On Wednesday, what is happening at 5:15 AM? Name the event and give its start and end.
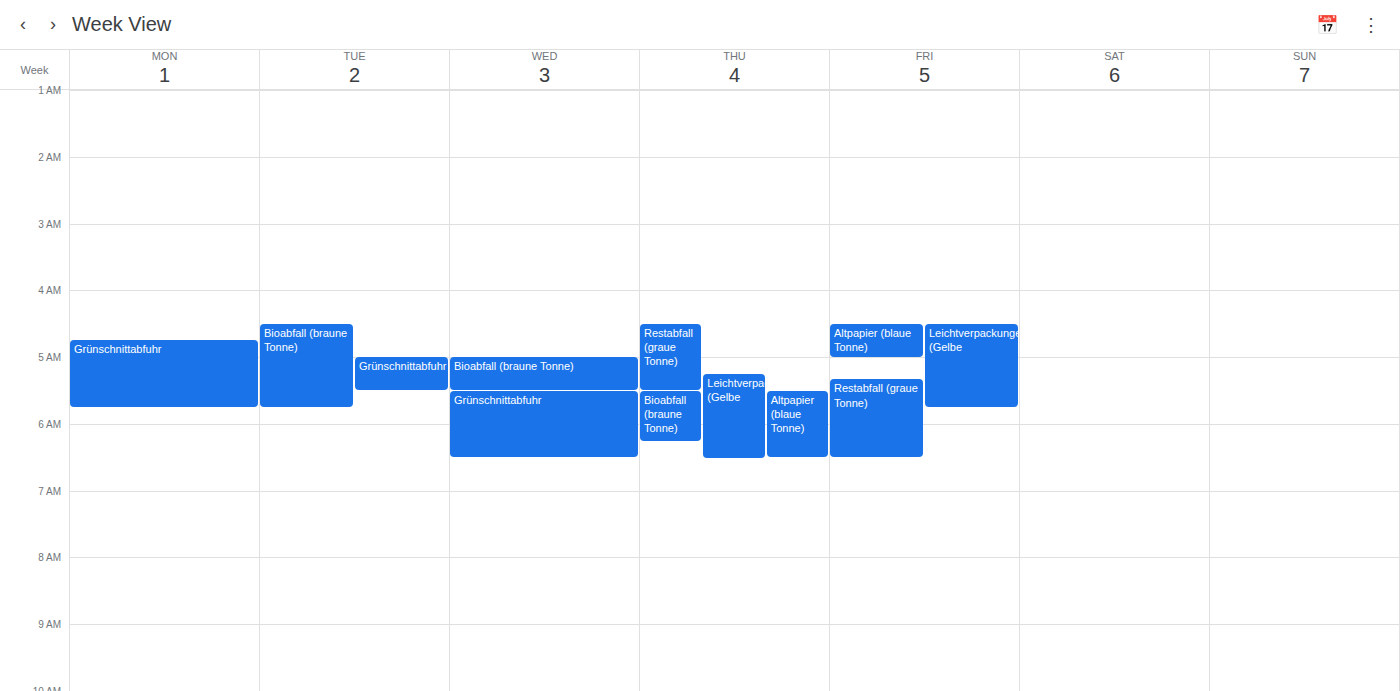
"Bioabfall (braune Tonne)", 5:00 AM to 5:30 AM